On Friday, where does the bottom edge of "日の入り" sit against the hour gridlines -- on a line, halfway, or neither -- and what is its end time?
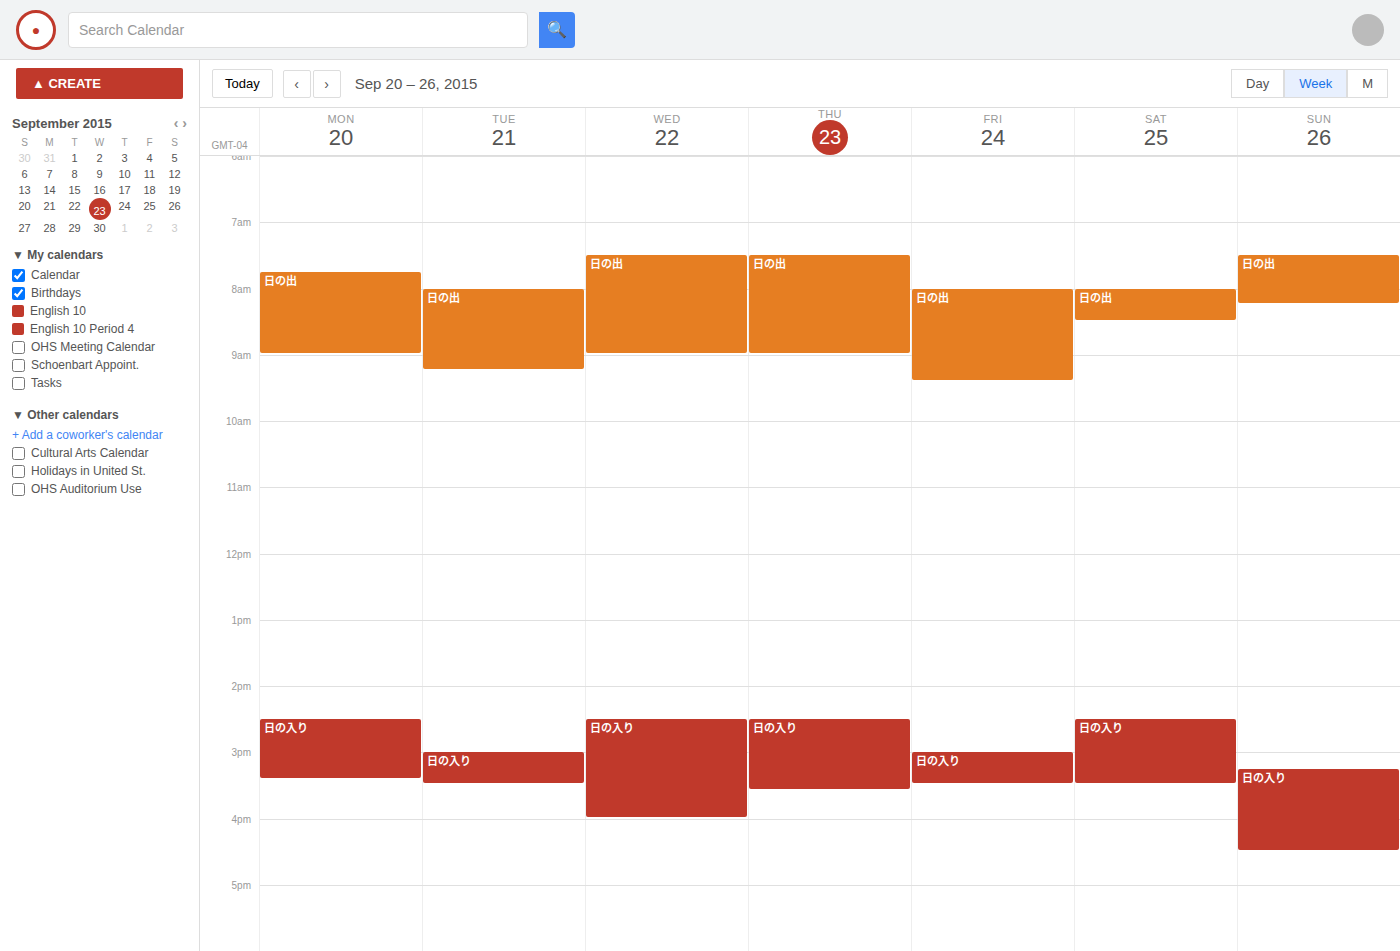
3:30 PM -- halfway between the 3 PM and 4 PM lines.